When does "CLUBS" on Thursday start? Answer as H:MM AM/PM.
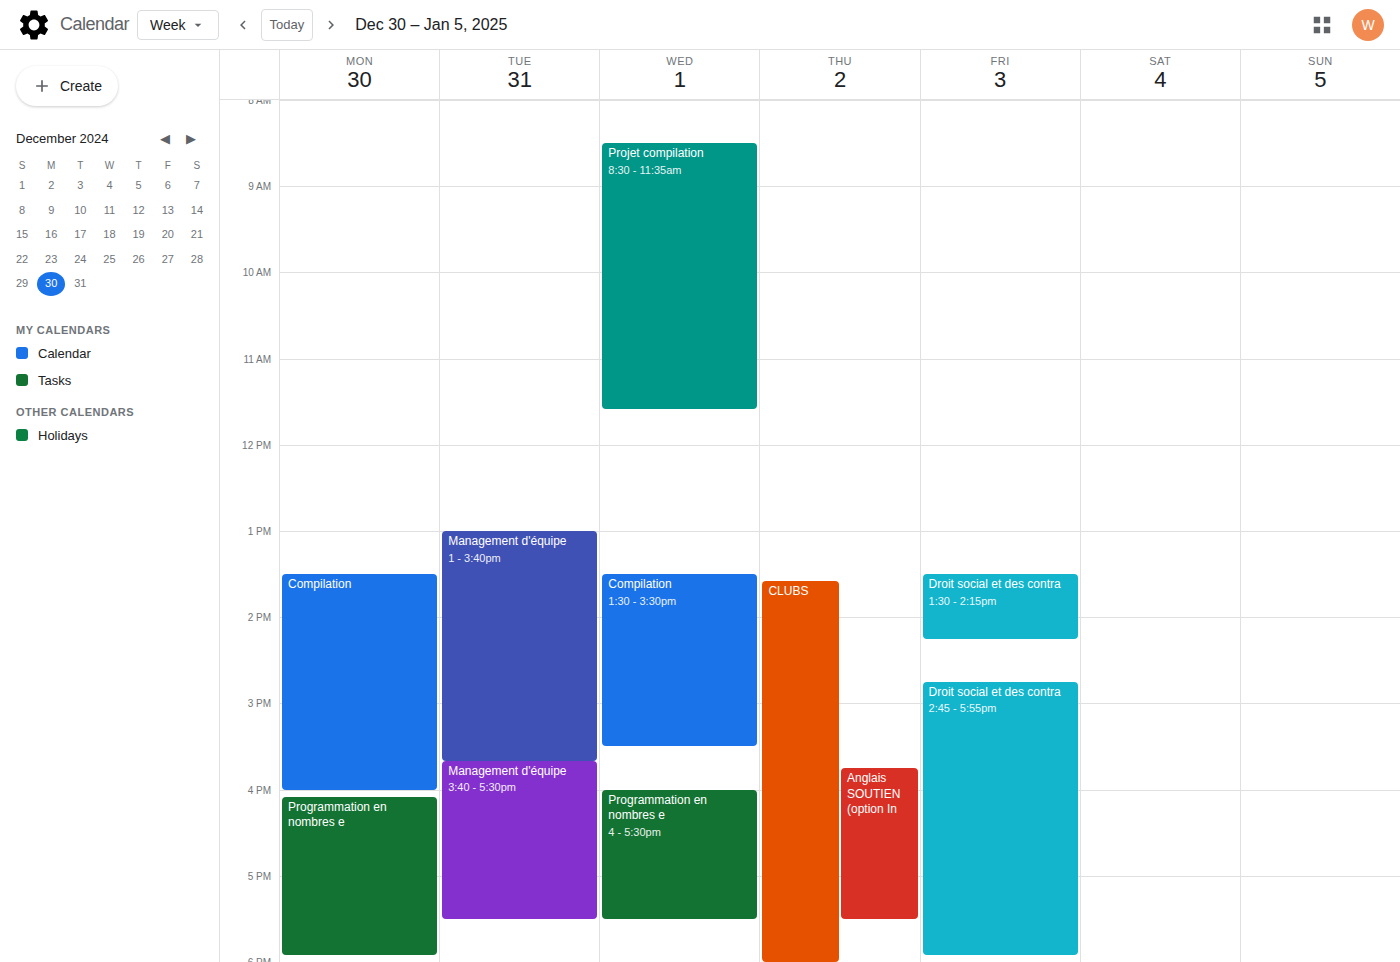
1:35 PM